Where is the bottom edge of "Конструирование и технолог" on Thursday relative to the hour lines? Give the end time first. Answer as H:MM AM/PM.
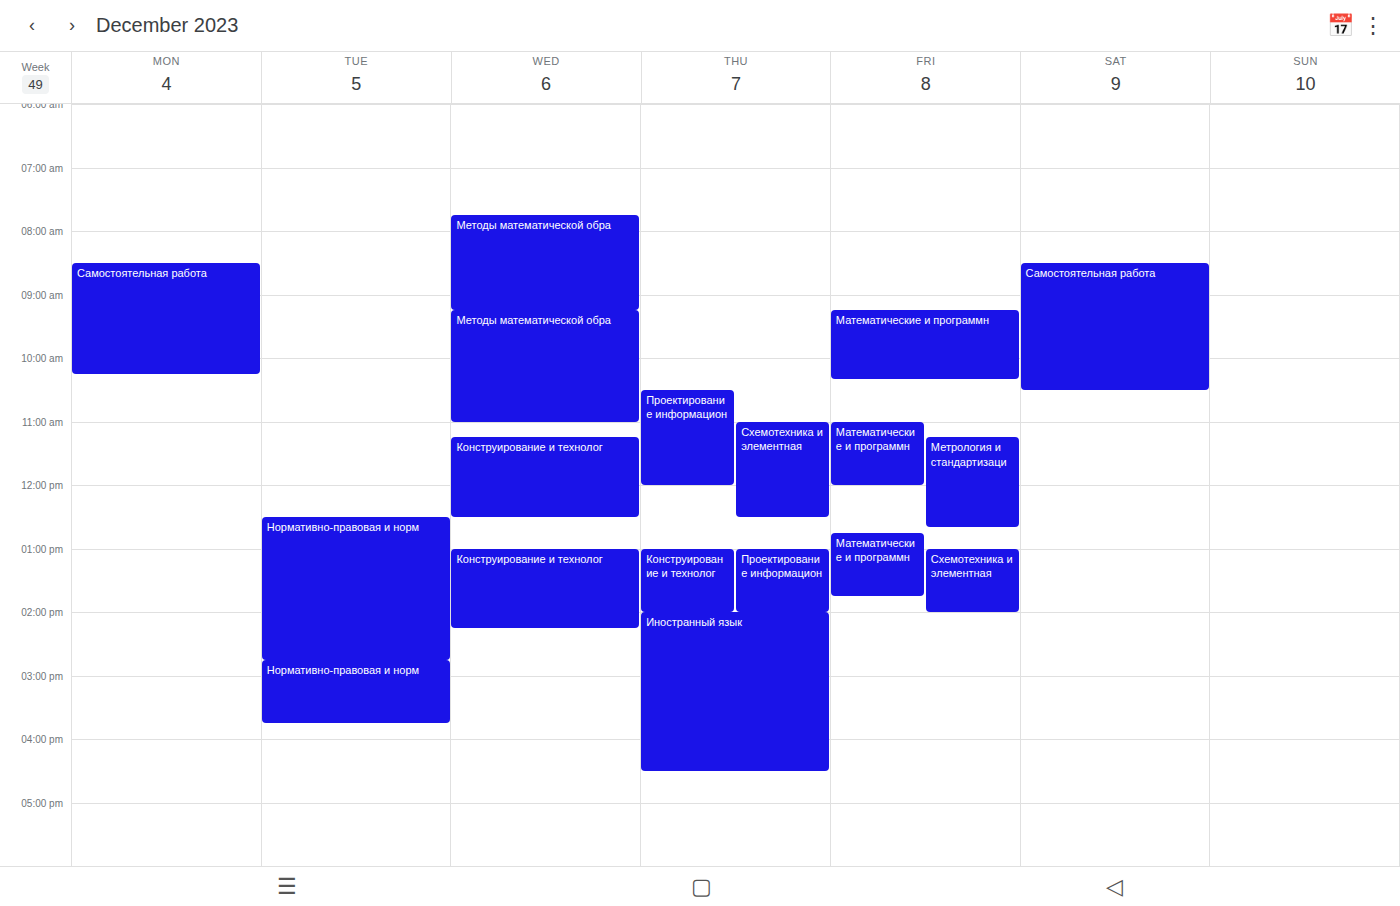
2:00 PM -- exactly on the 2 PM line.